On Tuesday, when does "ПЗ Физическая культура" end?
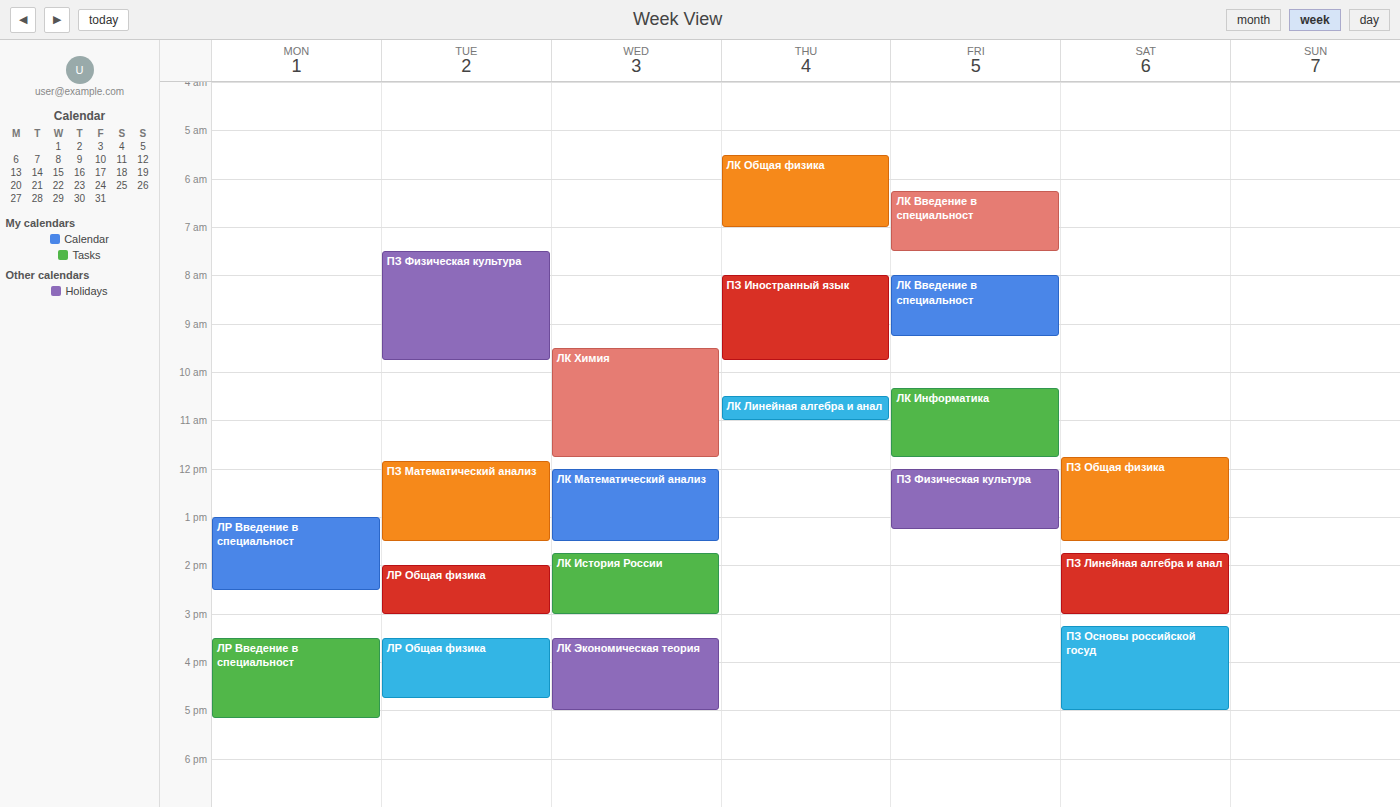
9:45 AM